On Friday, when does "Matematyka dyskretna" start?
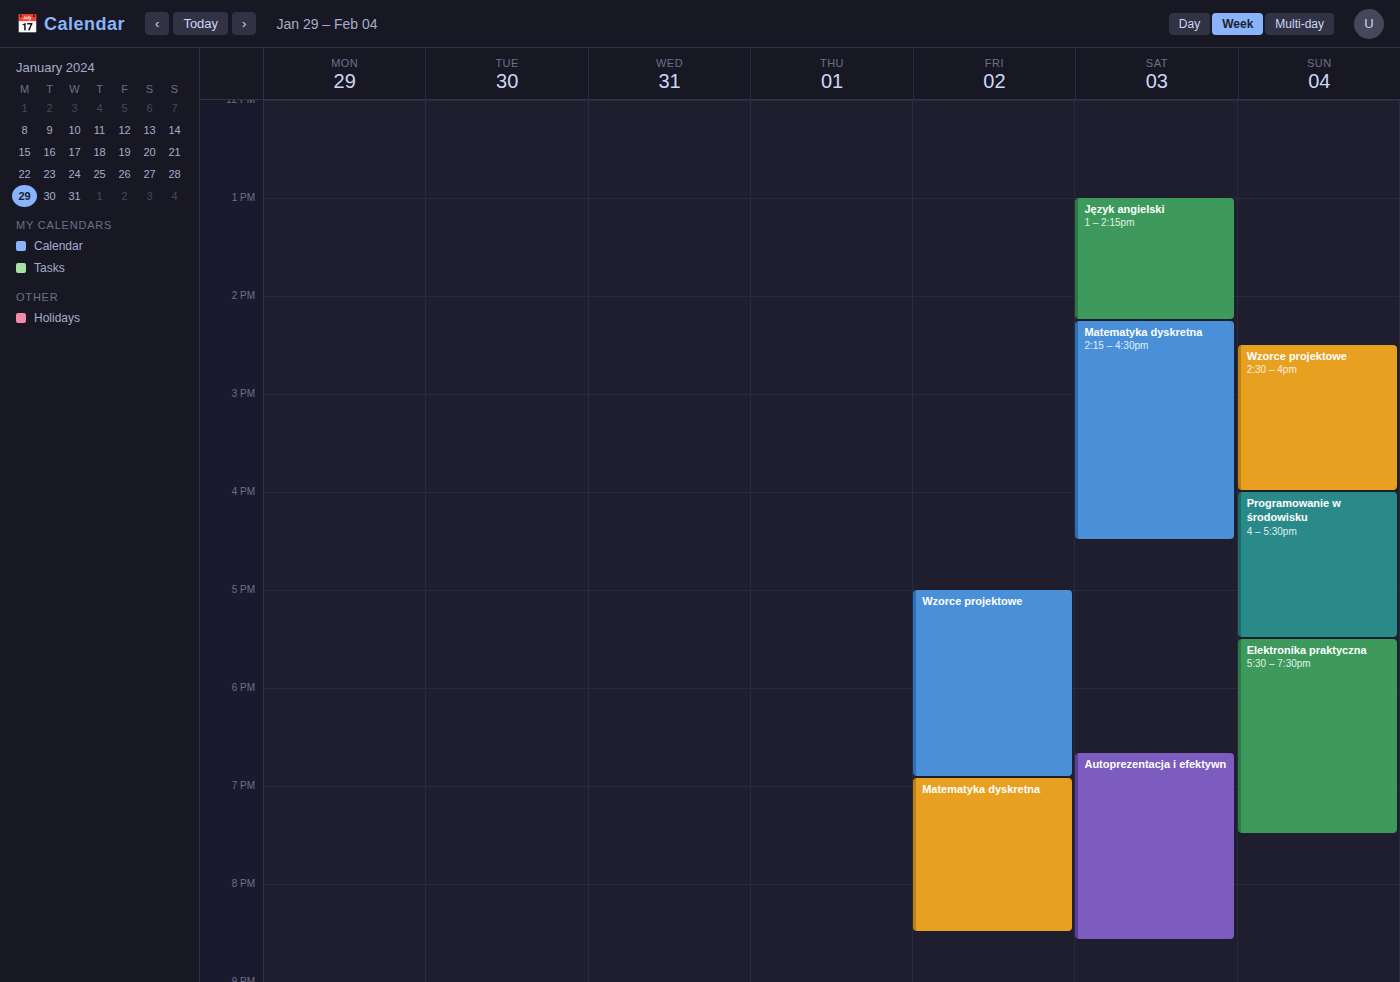
18:55